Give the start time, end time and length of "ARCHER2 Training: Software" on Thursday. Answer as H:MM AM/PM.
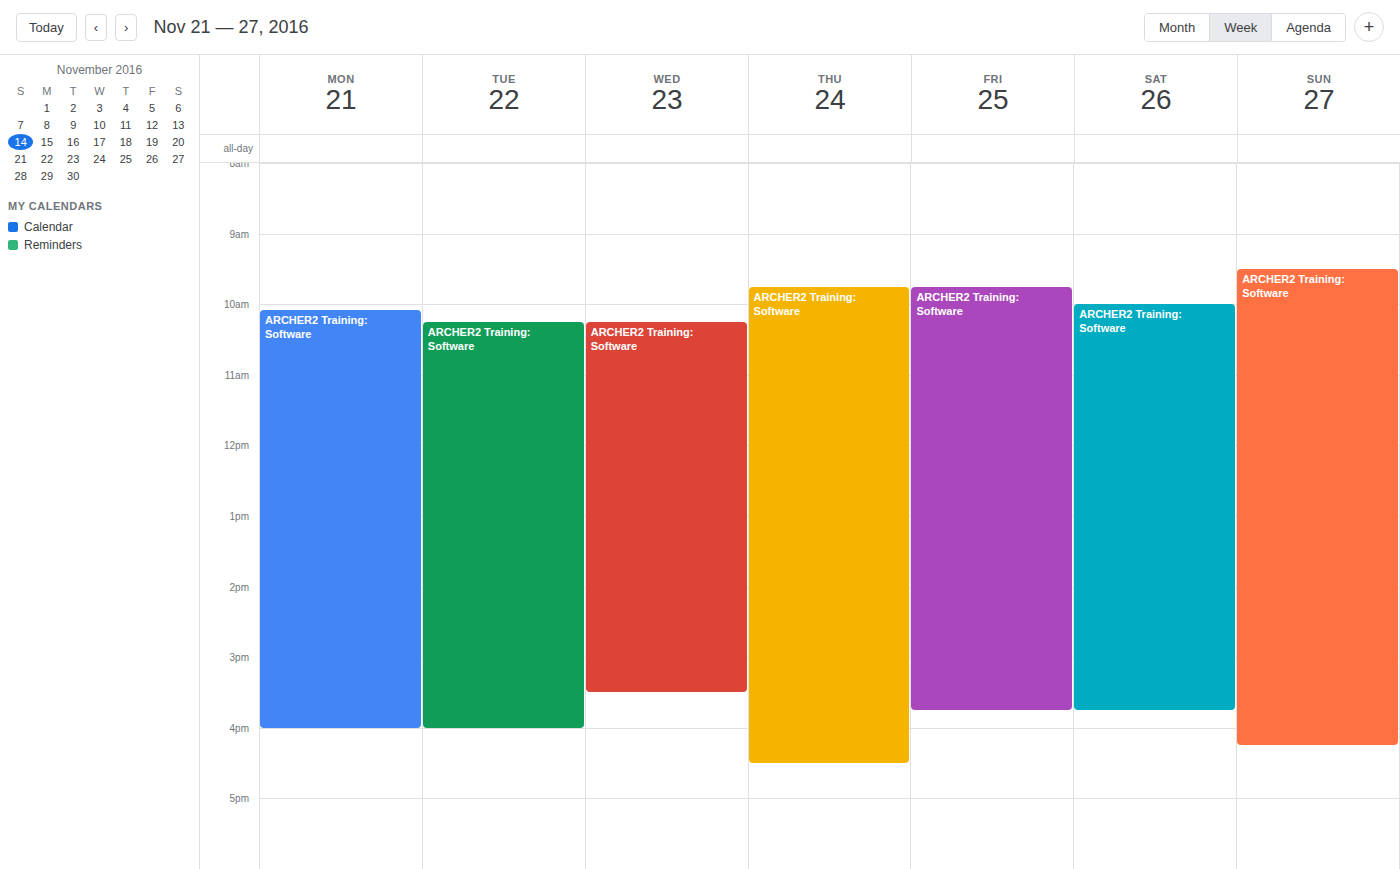
9:45 AM to 4:30 PM, 6 hours 45 minutes